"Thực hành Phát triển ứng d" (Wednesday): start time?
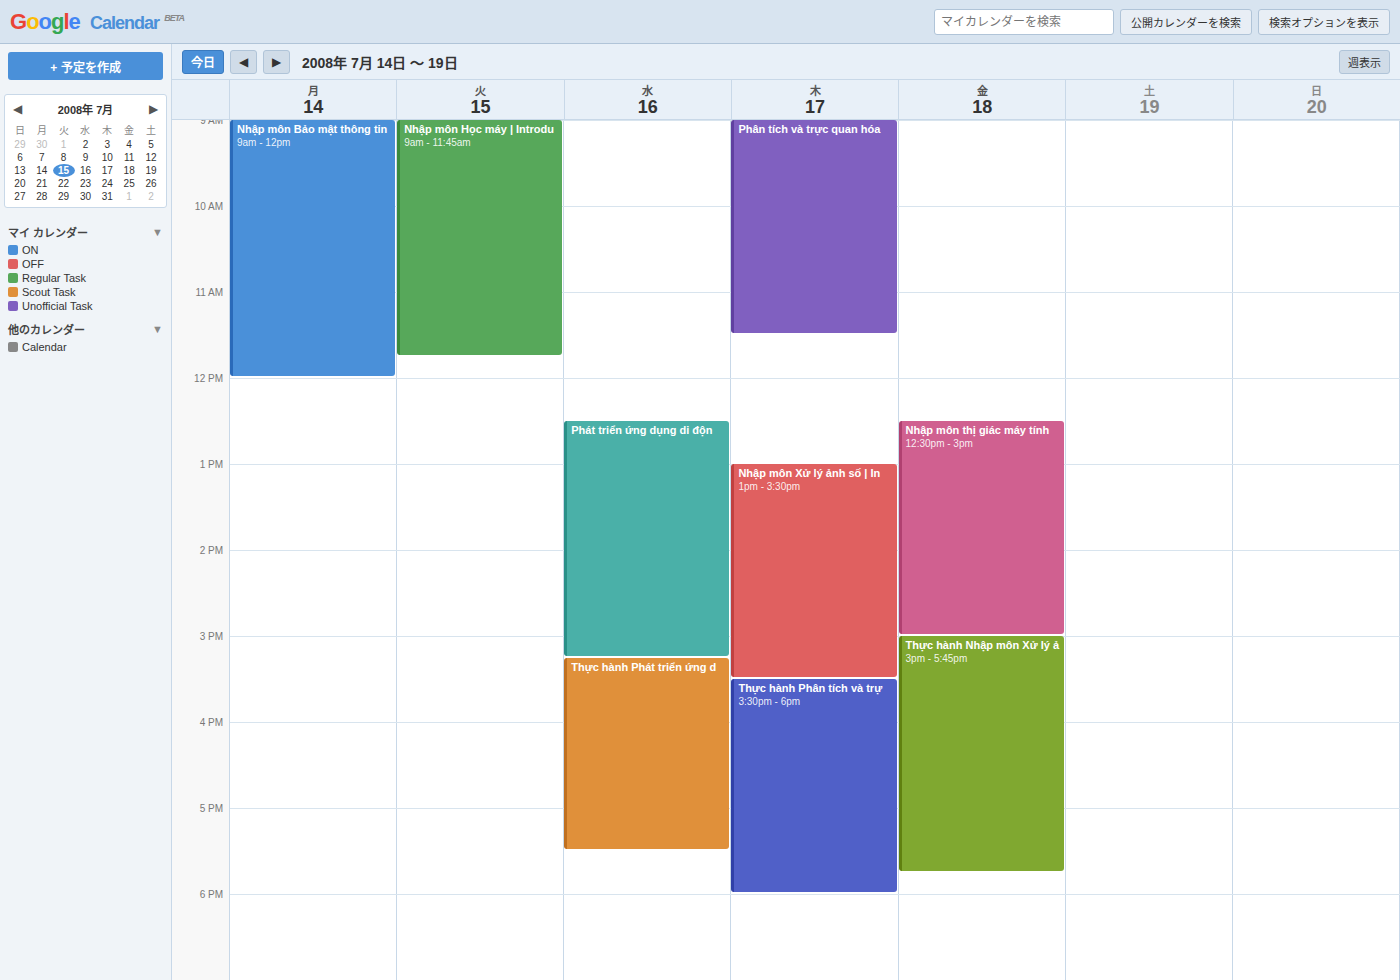
3:15 PM